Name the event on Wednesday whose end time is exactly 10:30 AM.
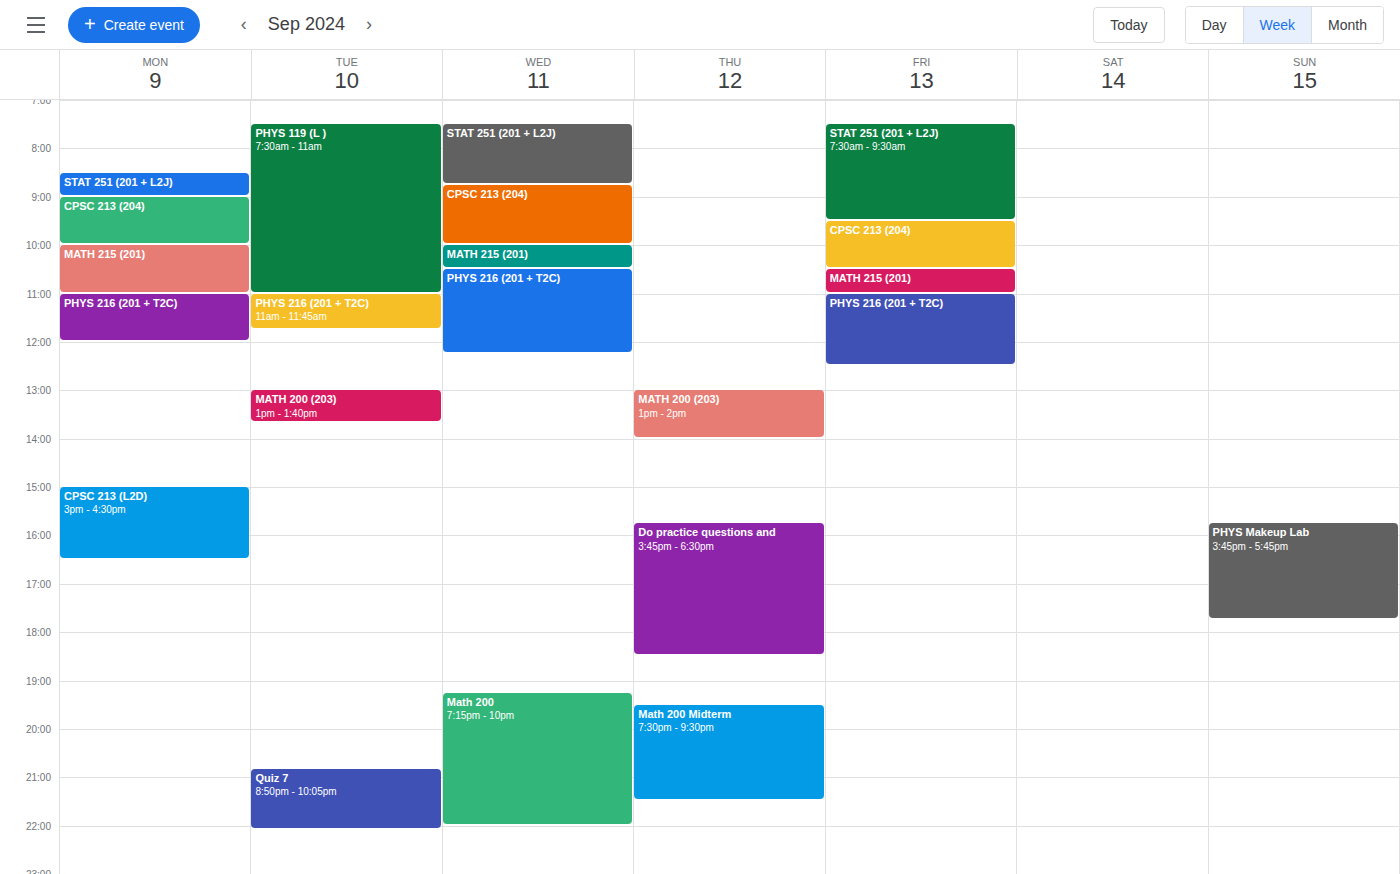
"MATH 215 (201)"